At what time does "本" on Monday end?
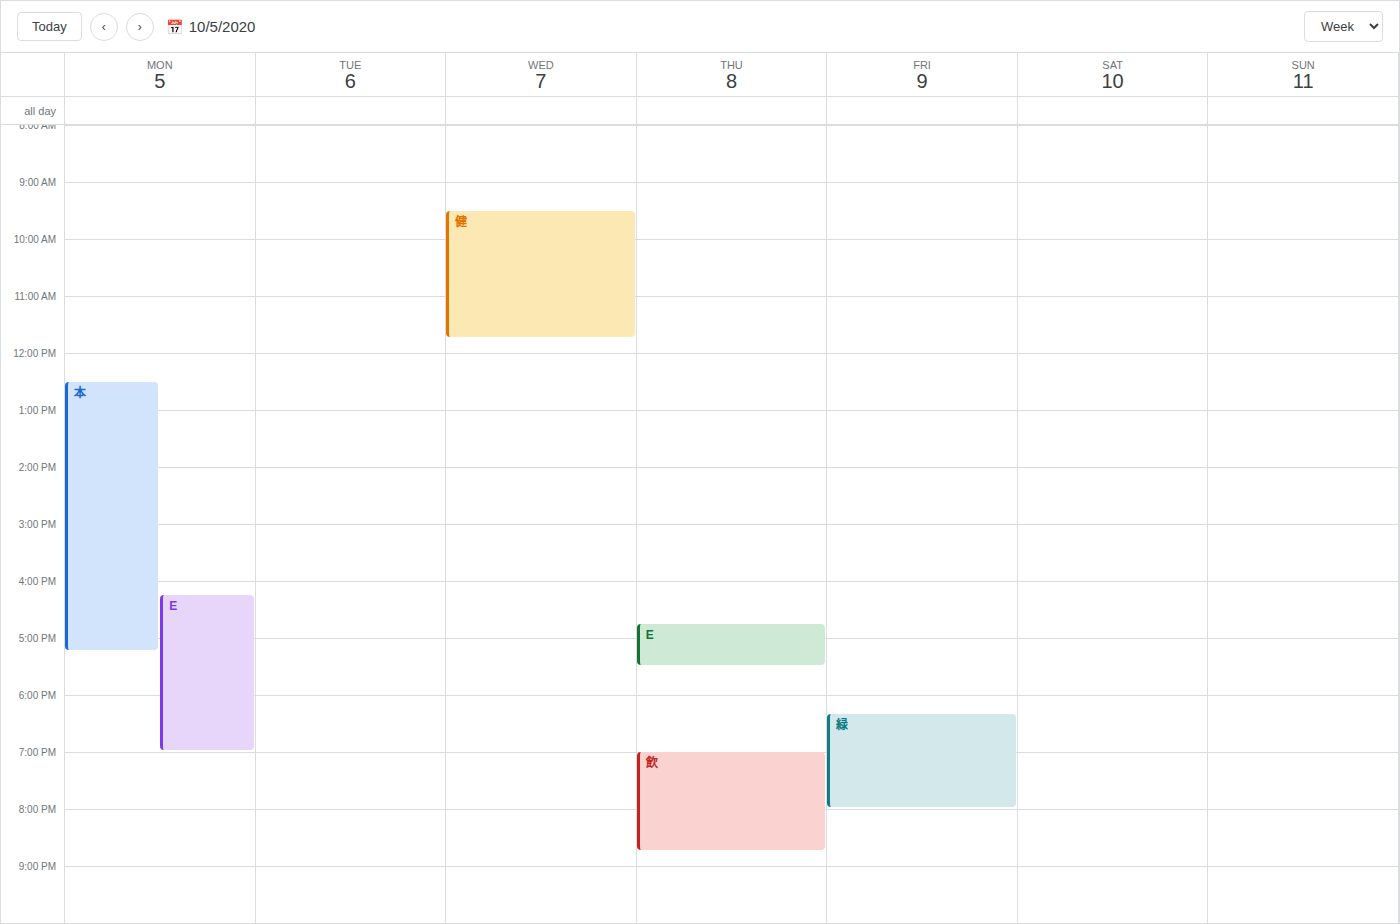
5:15 PM